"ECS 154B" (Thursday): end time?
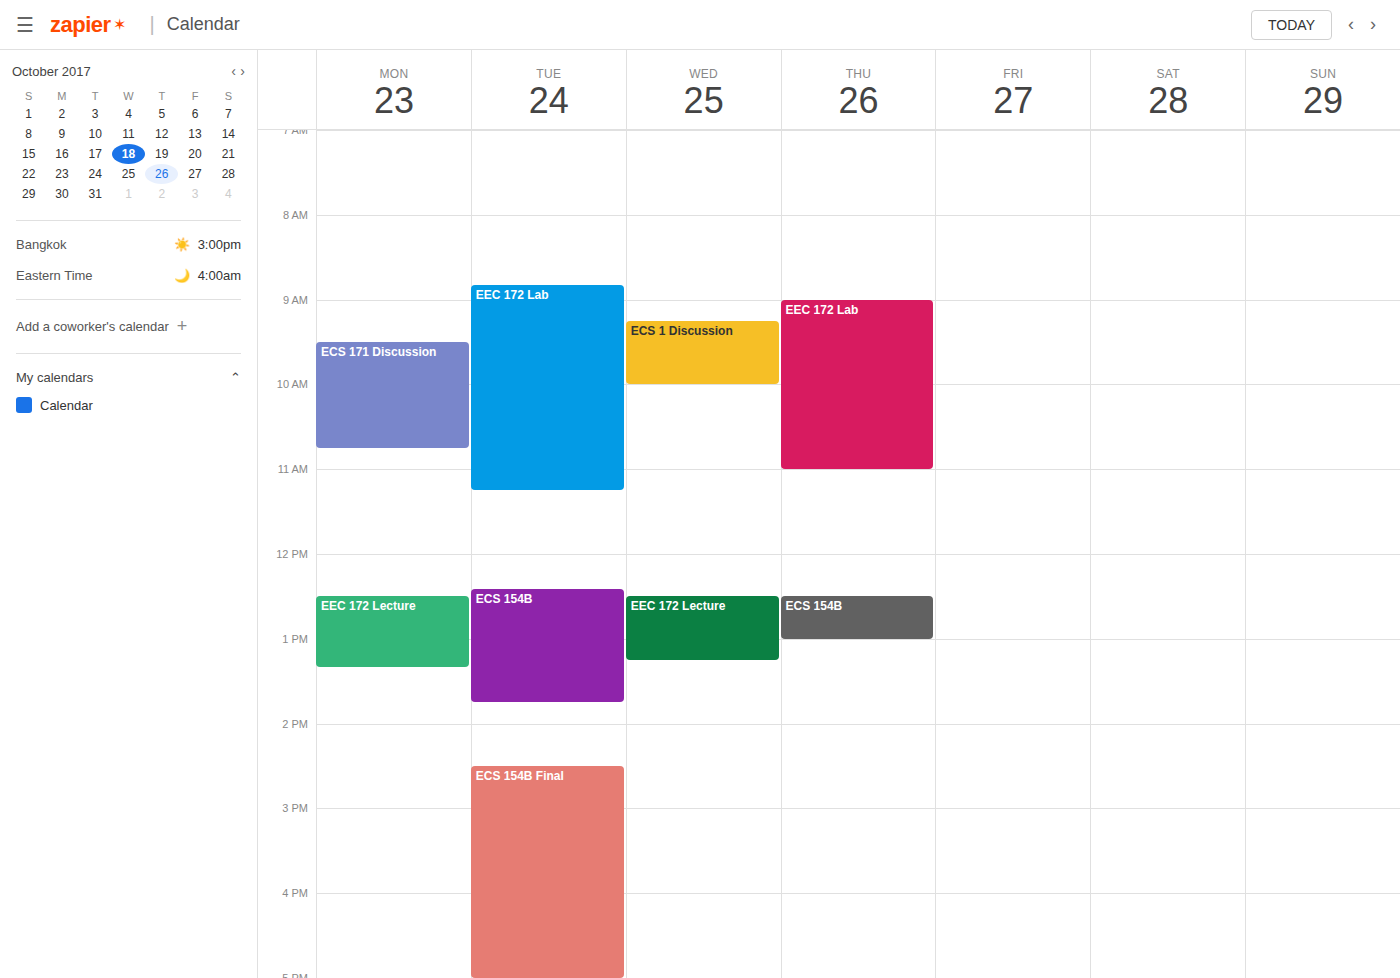
1:00 PM